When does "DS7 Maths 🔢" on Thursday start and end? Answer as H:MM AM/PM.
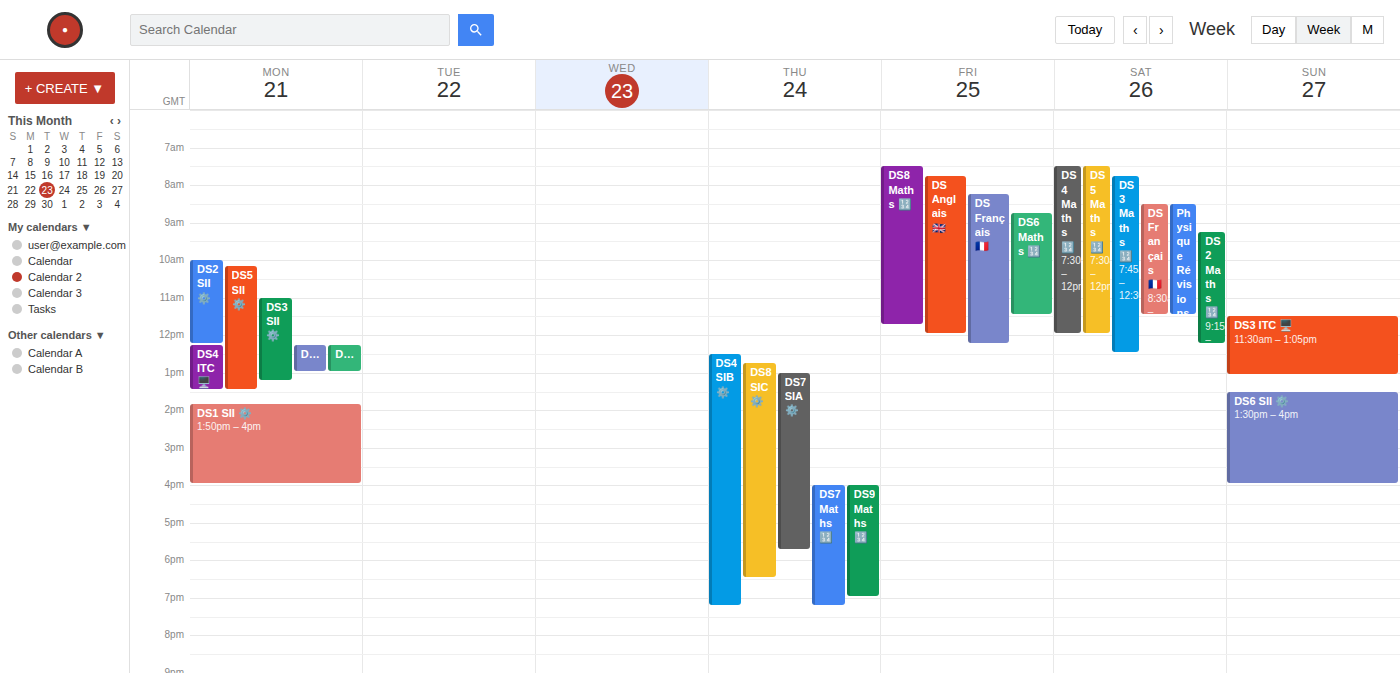
4:00 PM to 7:15 PM